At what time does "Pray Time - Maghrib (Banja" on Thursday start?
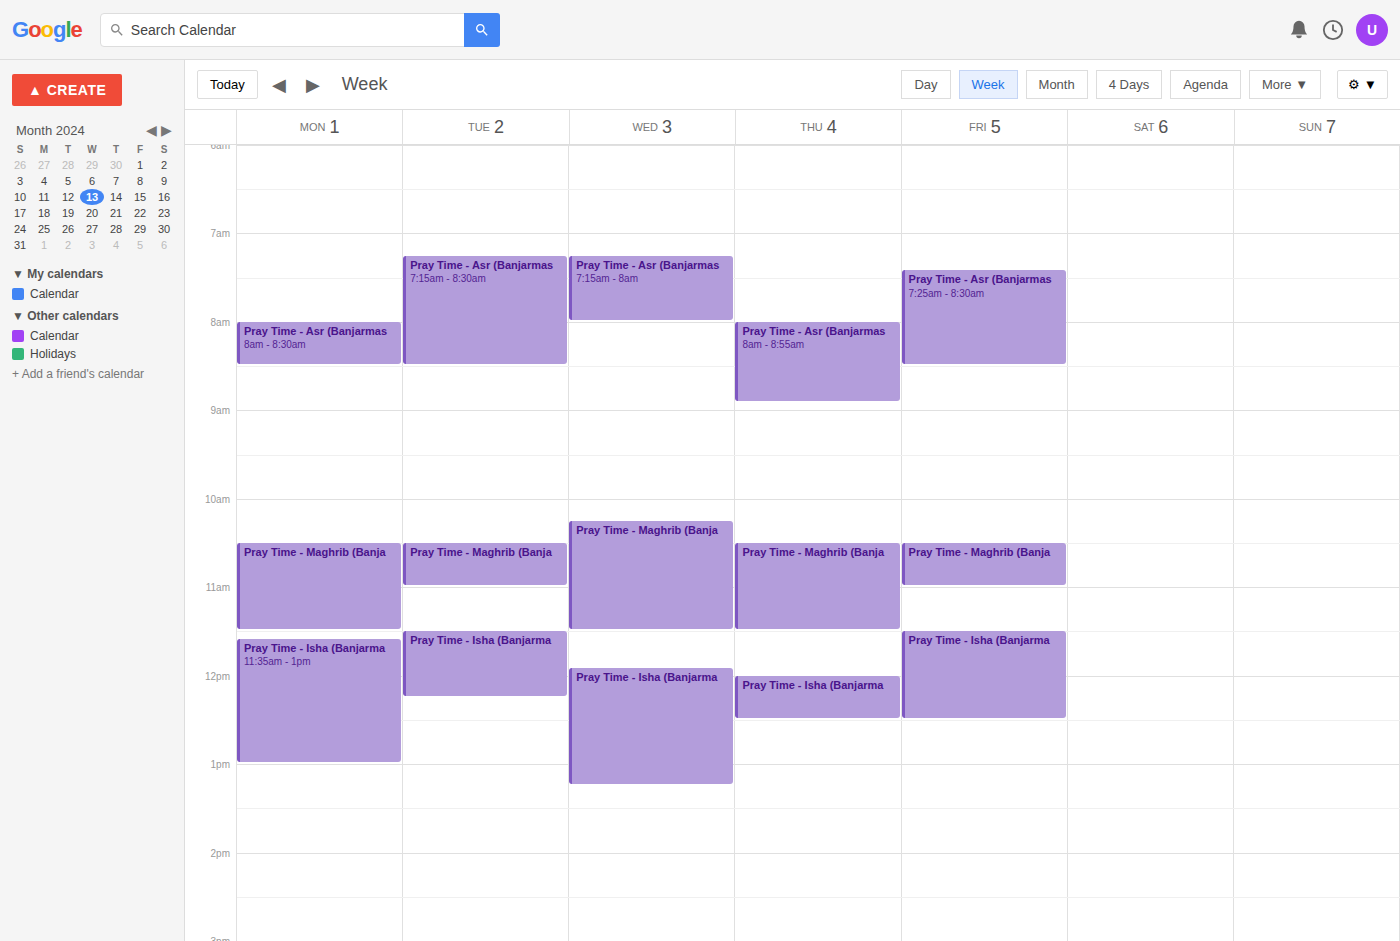
10:30 AM